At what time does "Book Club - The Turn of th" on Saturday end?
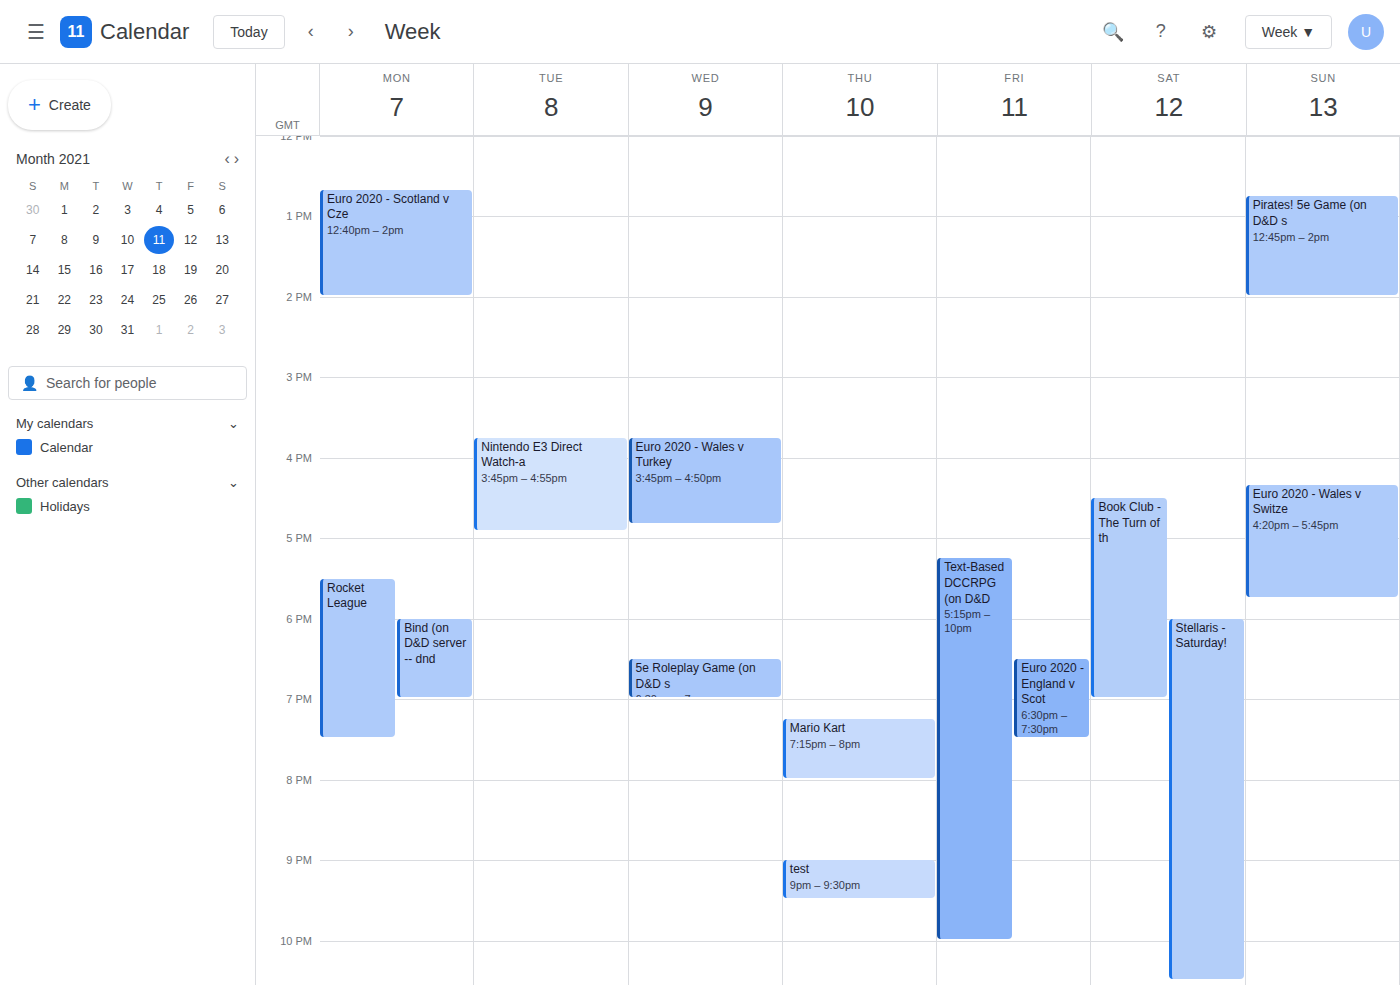
7:00 PM